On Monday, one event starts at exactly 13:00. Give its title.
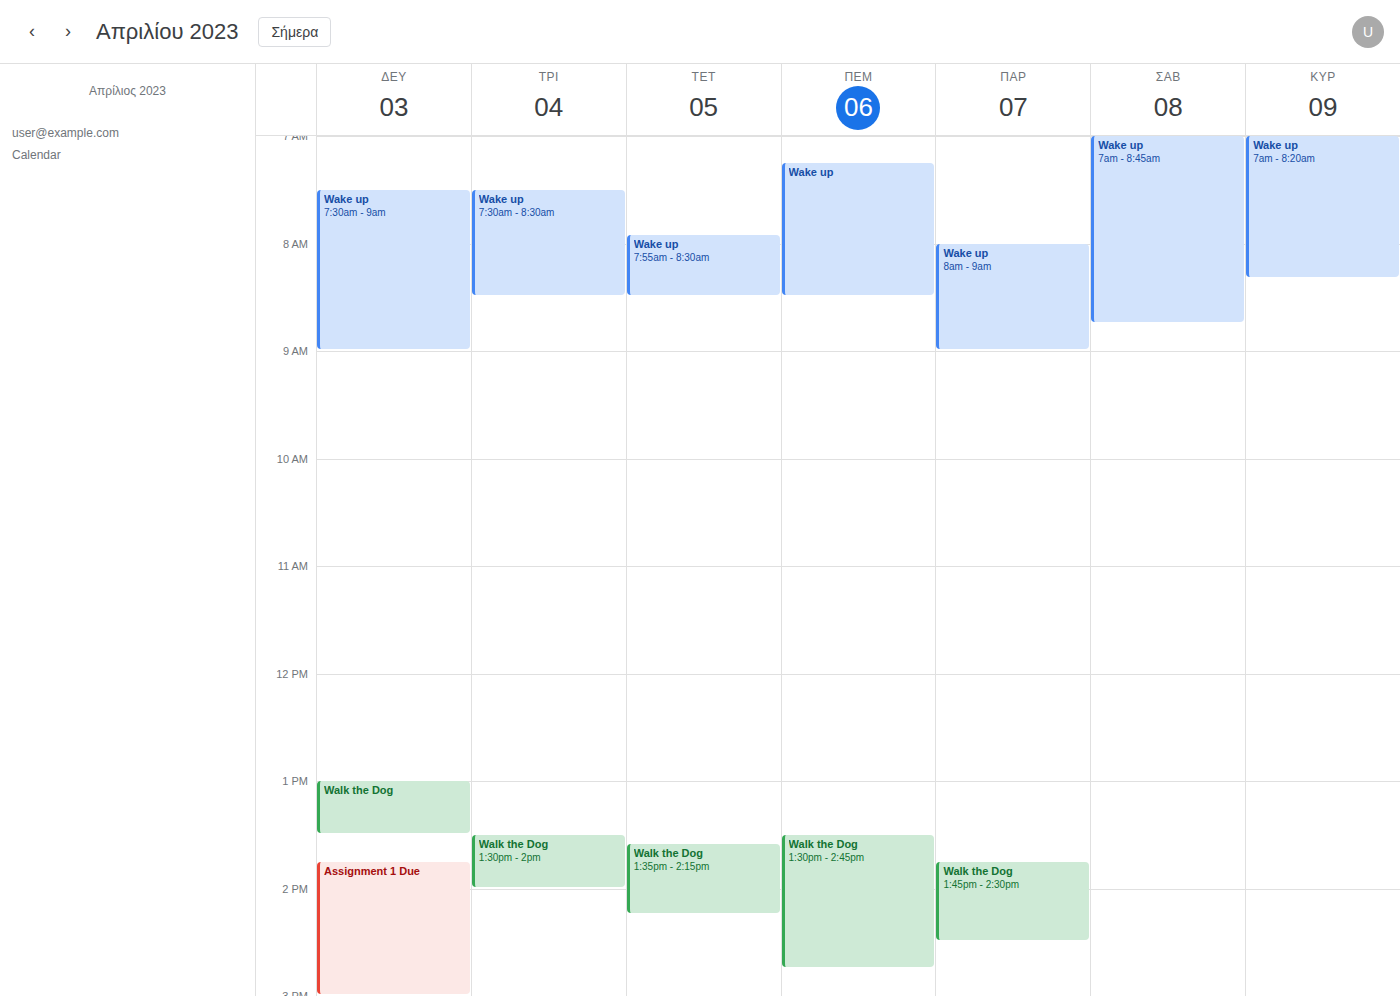
"Walk the Dog"